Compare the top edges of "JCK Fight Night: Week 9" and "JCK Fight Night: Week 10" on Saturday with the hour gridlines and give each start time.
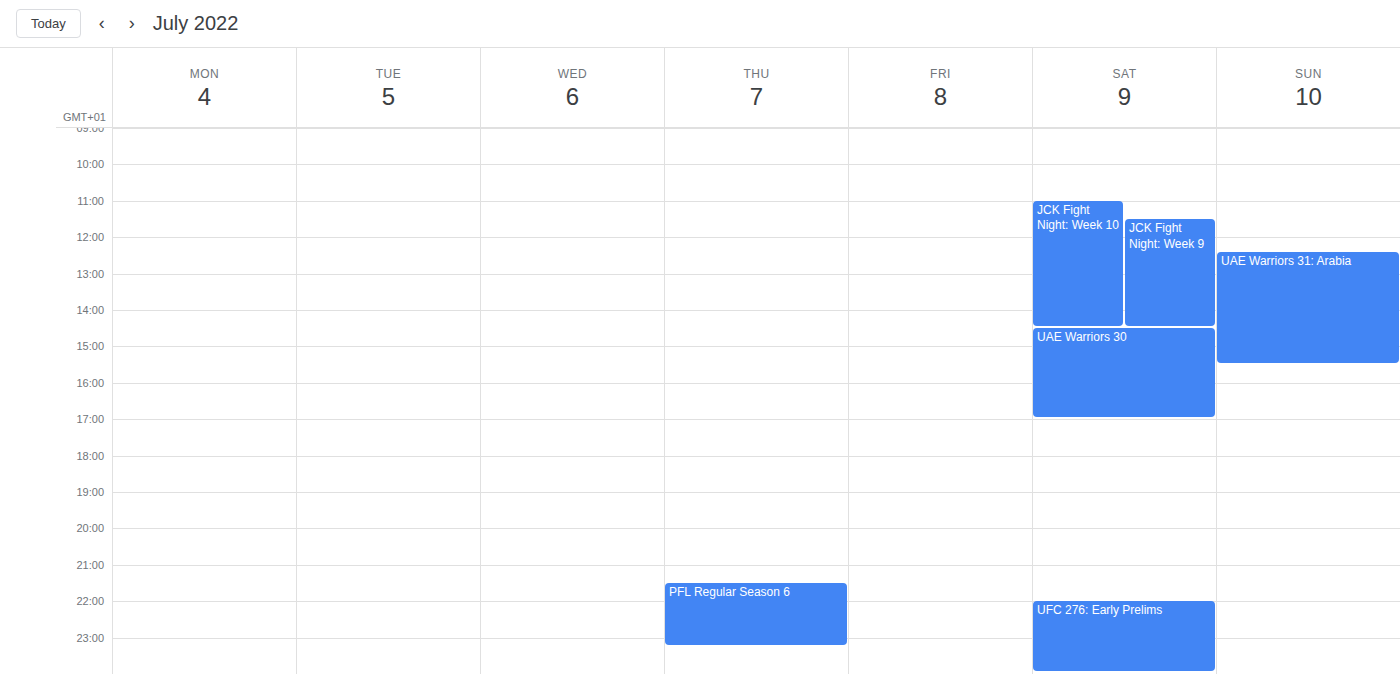
"JCK Fight Night: Week 9": 11:30 AM, halfway between the 11 AM and 12 PM lines. "JCK Fight Night: Week 10": 11:00 AM, exactly on the 11 AM line.